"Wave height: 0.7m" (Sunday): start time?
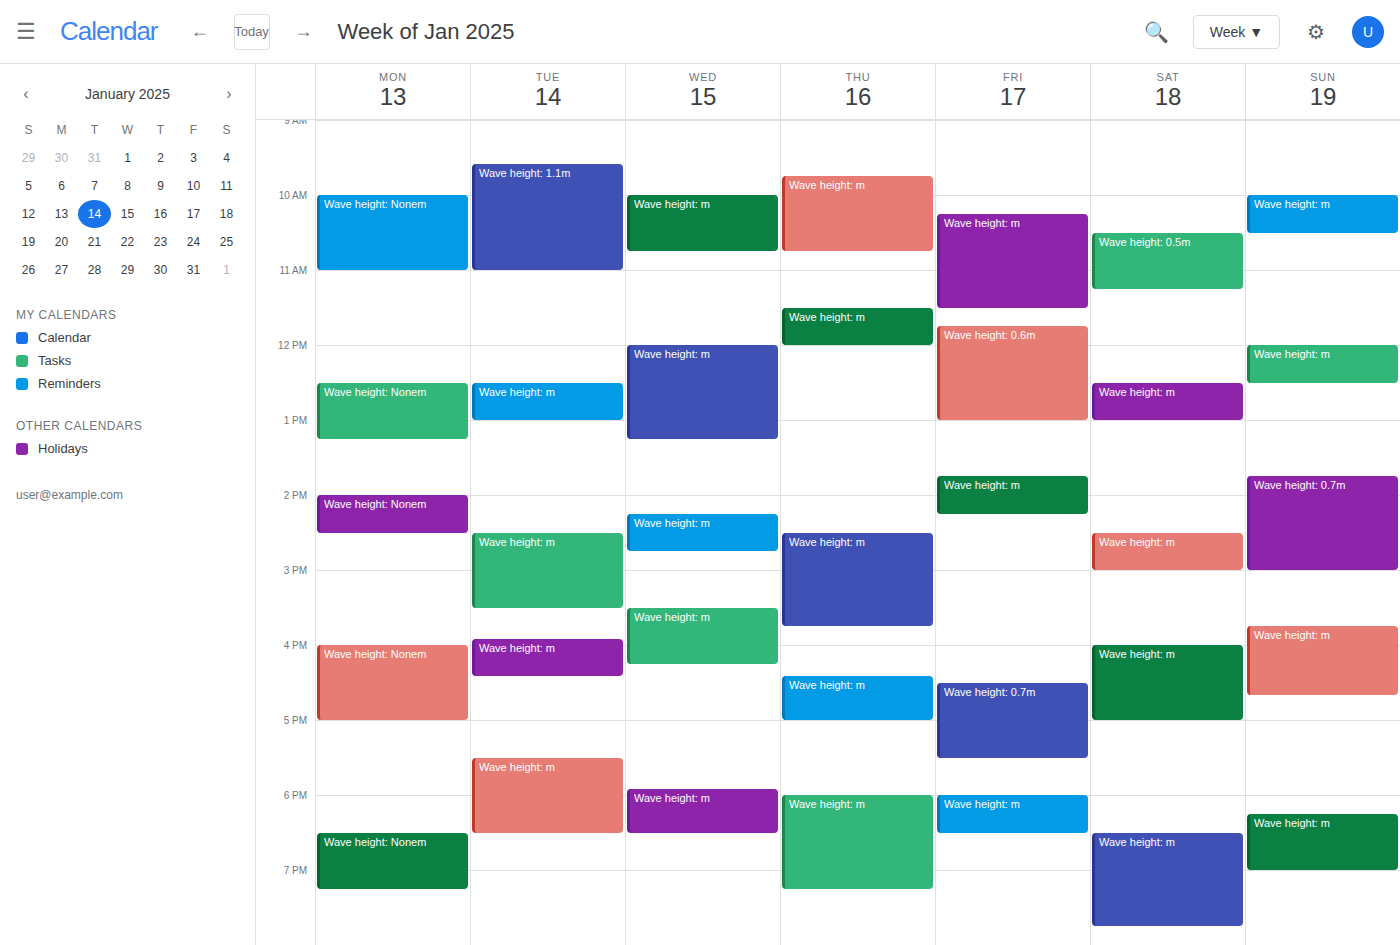
1:45 PM